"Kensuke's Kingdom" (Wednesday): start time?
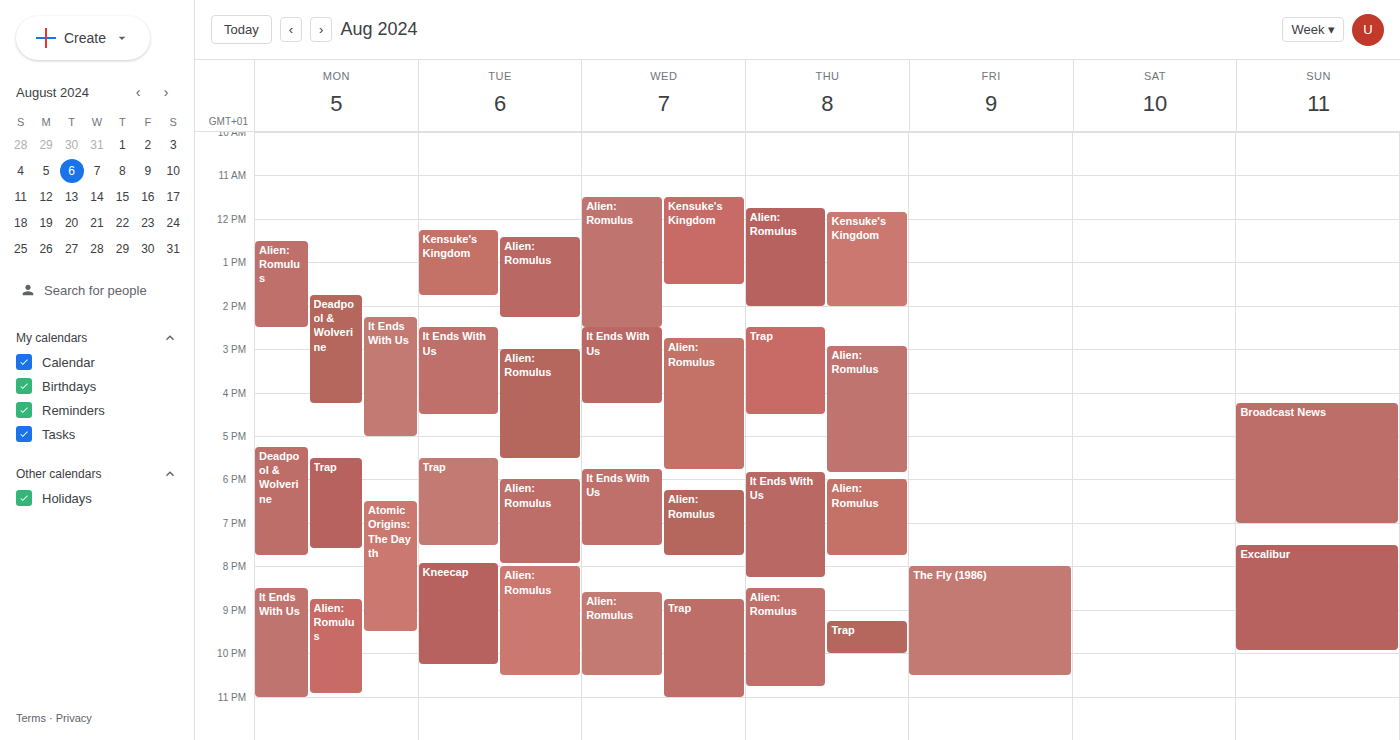
11:30 AM